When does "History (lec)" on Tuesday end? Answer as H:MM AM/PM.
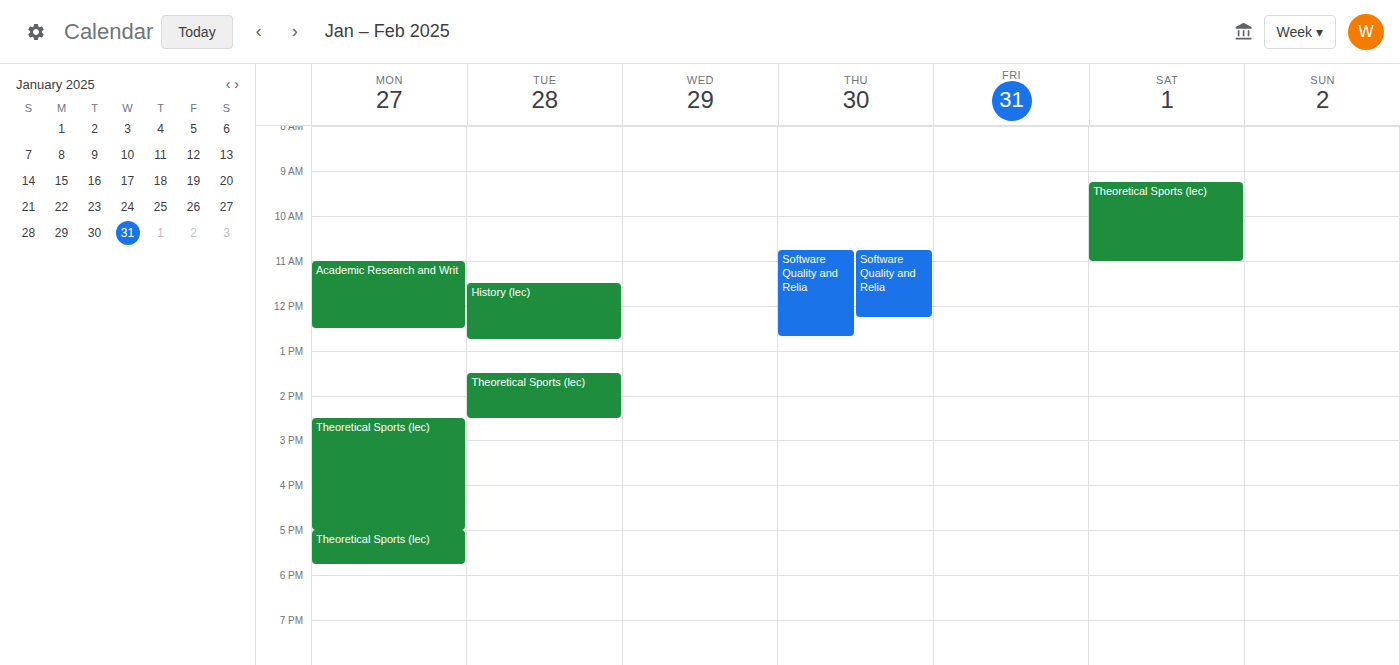
12:45 PM